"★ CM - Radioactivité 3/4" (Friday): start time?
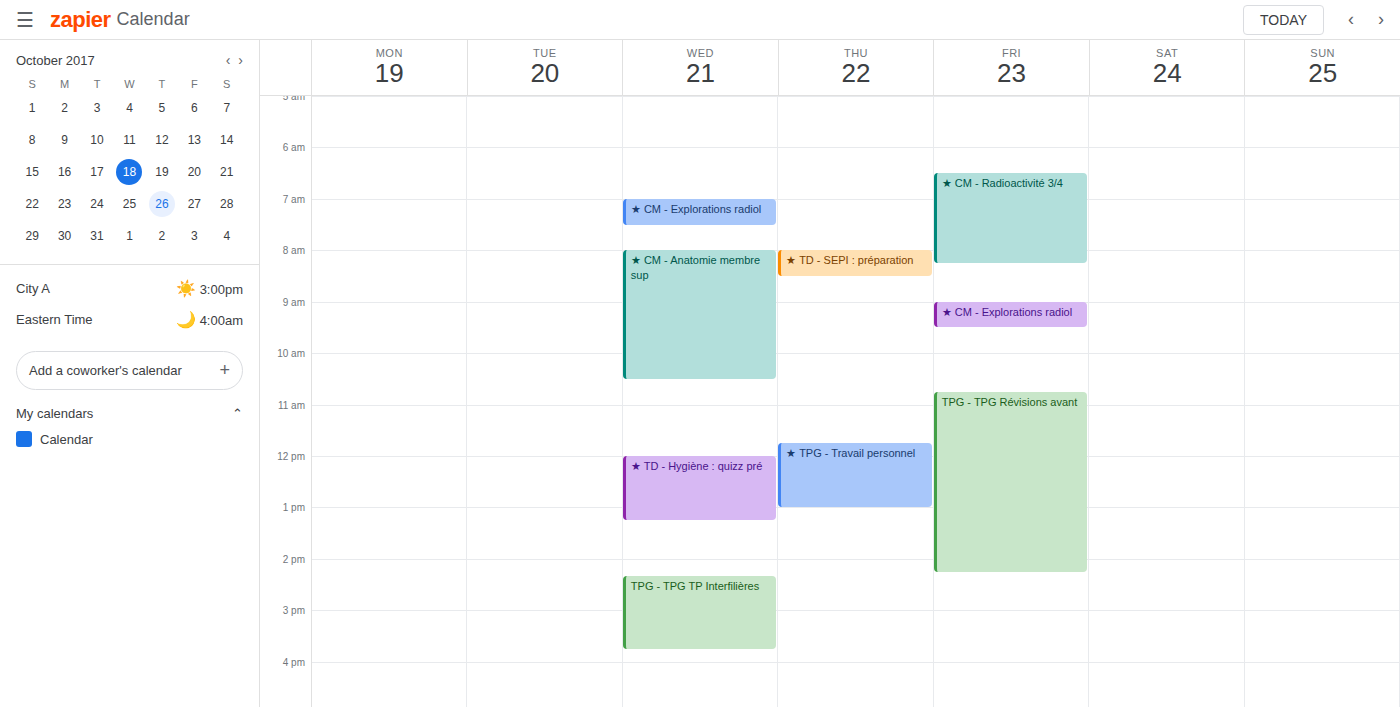
6:30 AM